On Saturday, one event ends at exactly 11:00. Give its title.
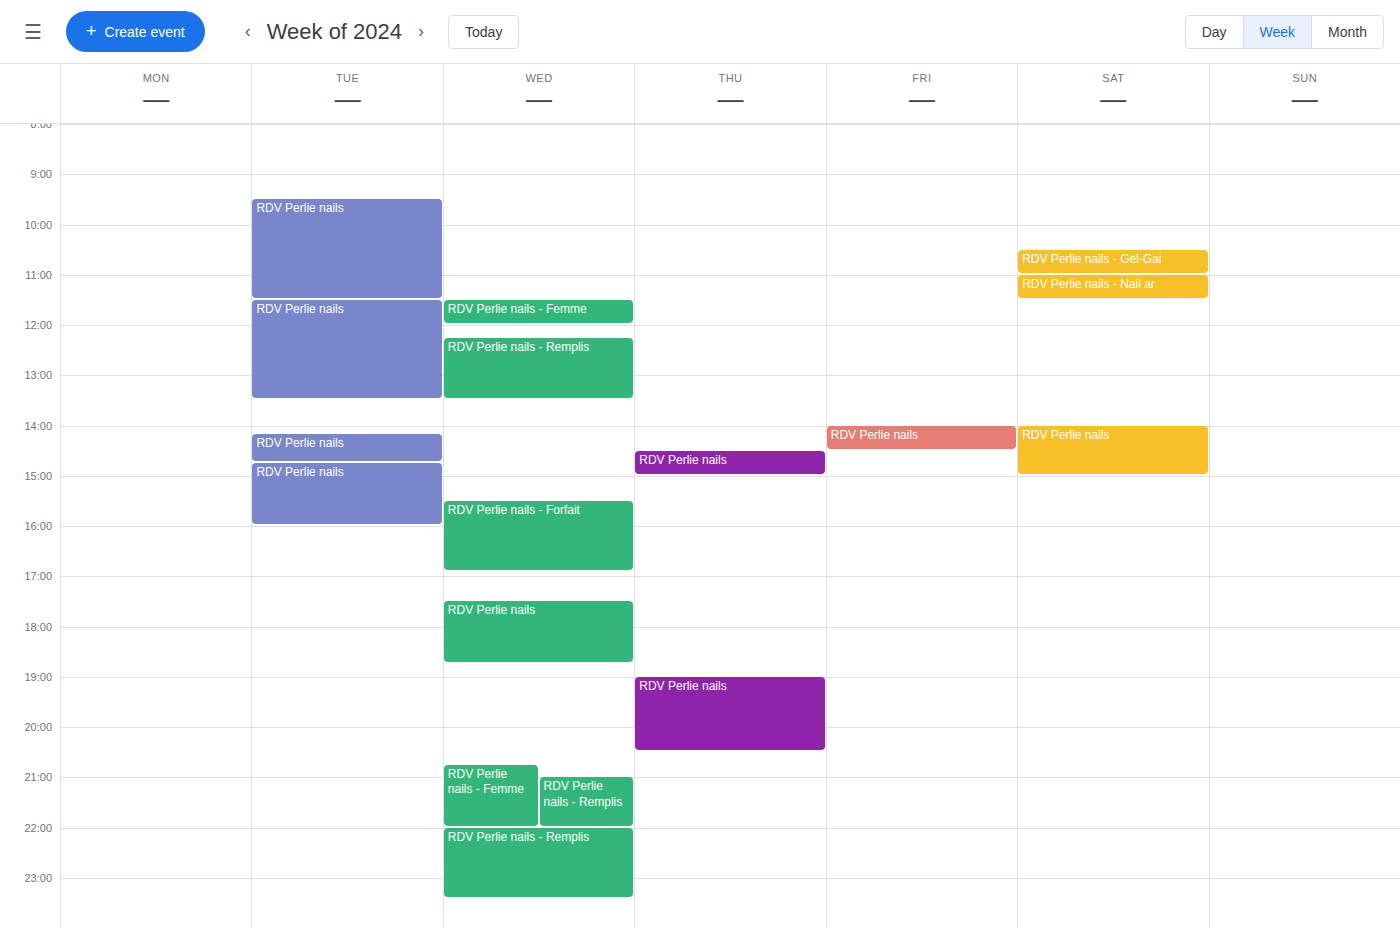
"RDV Perlie nails - Gel-Gai"